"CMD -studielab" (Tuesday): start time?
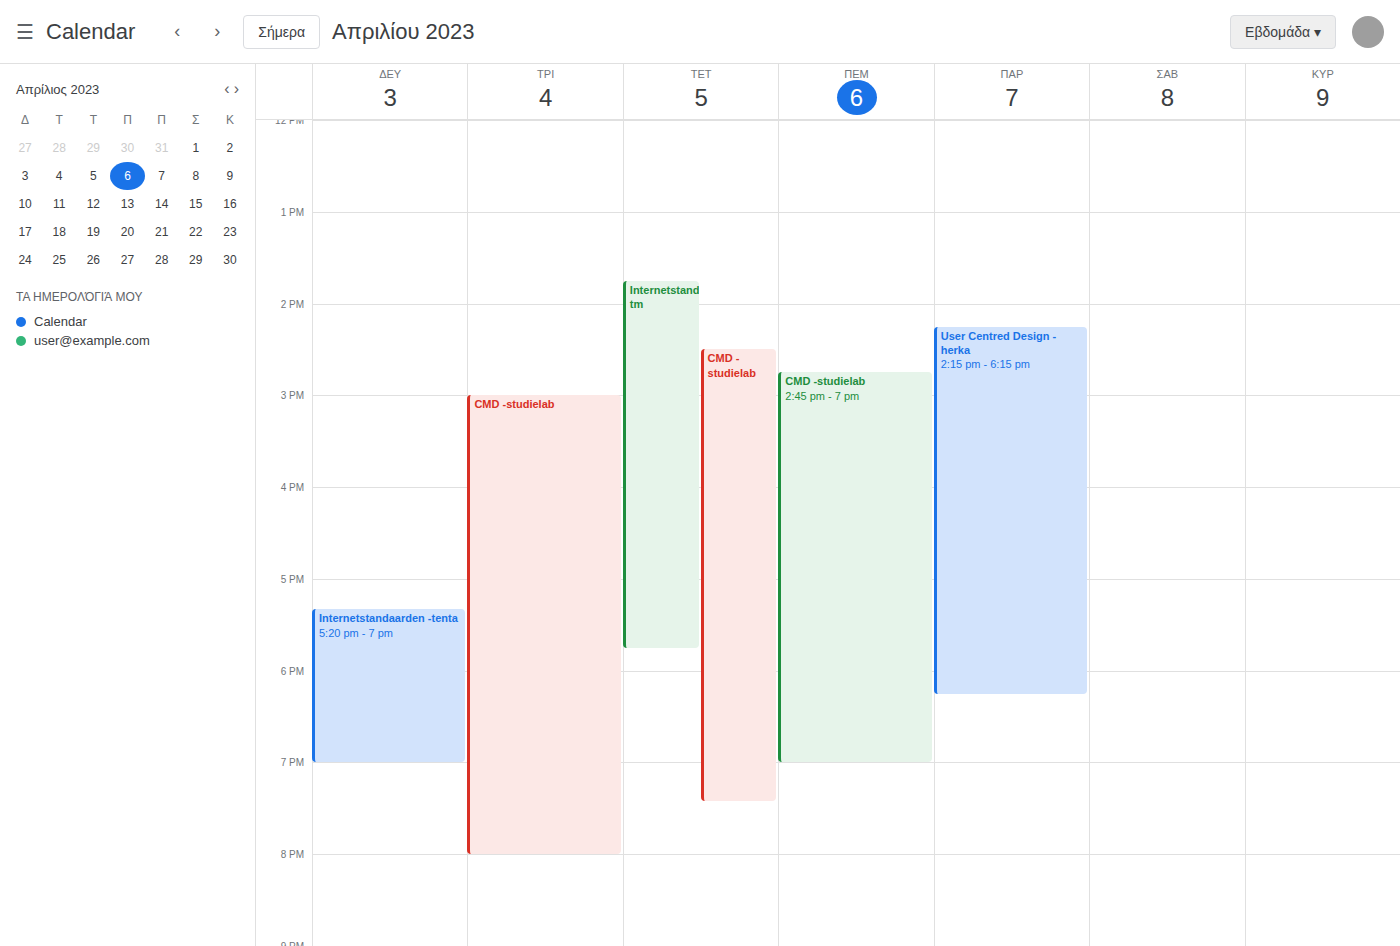
3:00 PM